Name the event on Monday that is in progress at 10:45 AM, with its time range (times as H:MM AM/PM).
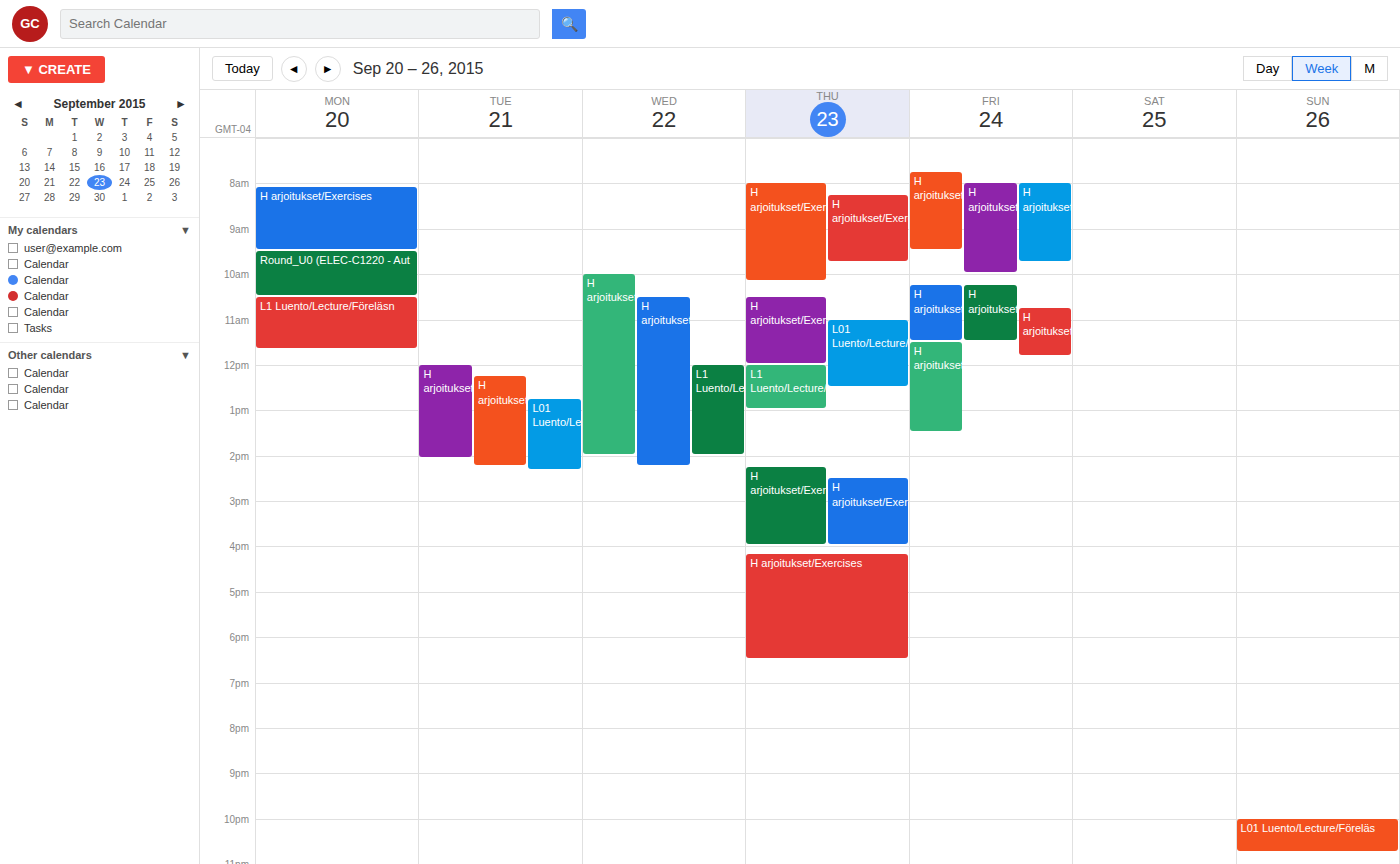
"L1 Luento/Lecture/Föreläsn", 10:30 AM to 11:40 AM